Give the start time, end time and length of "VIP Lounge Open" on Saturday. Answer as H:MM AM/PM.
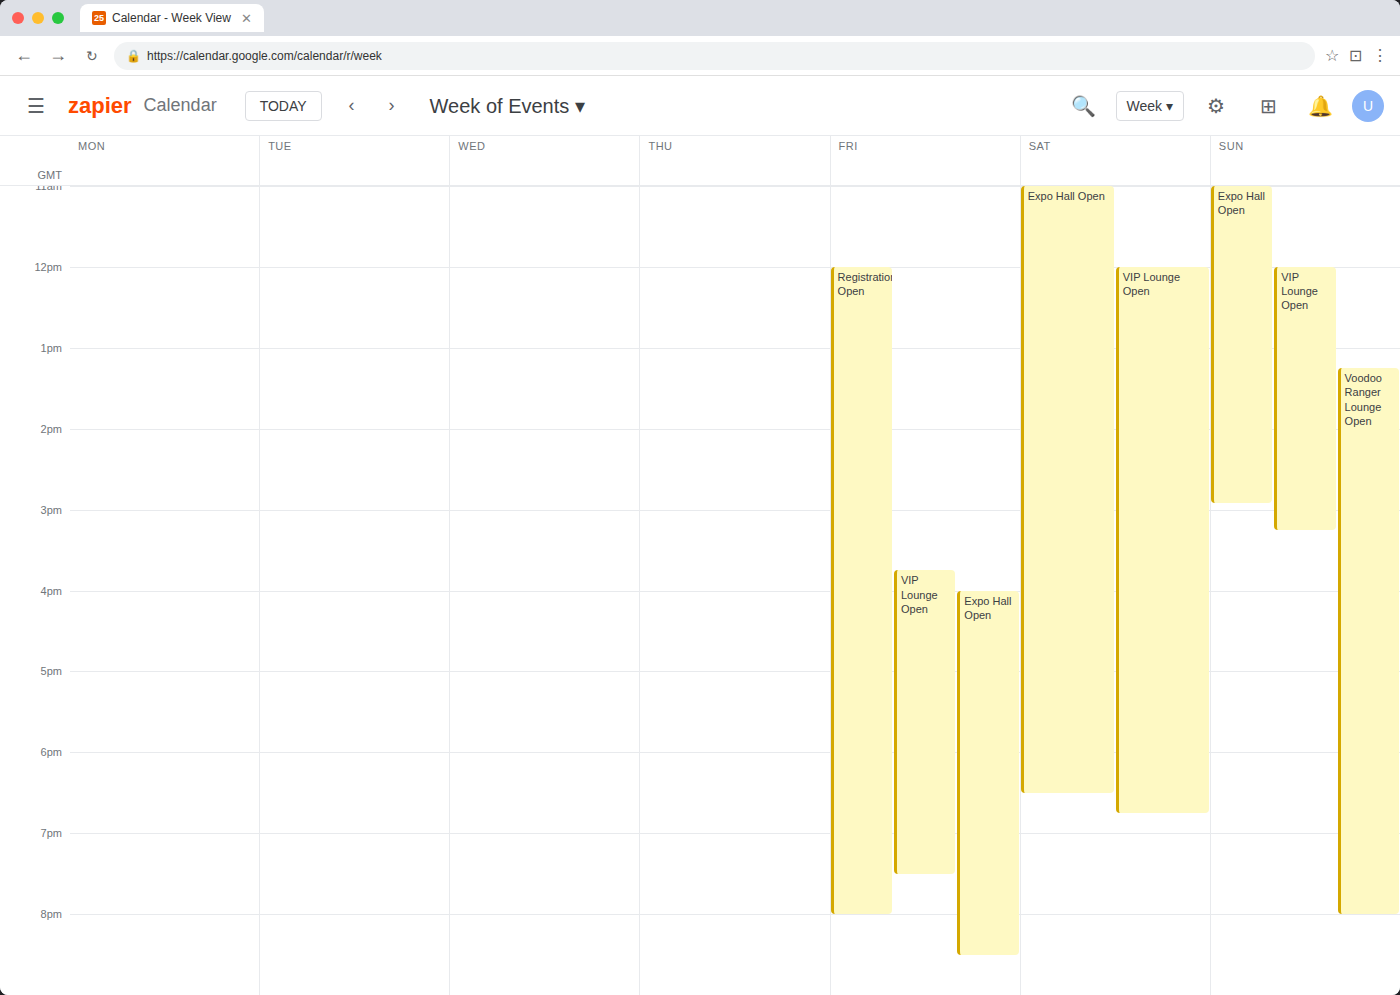
12:00 PM to 6:45 PM, 6 hours 45 minutes